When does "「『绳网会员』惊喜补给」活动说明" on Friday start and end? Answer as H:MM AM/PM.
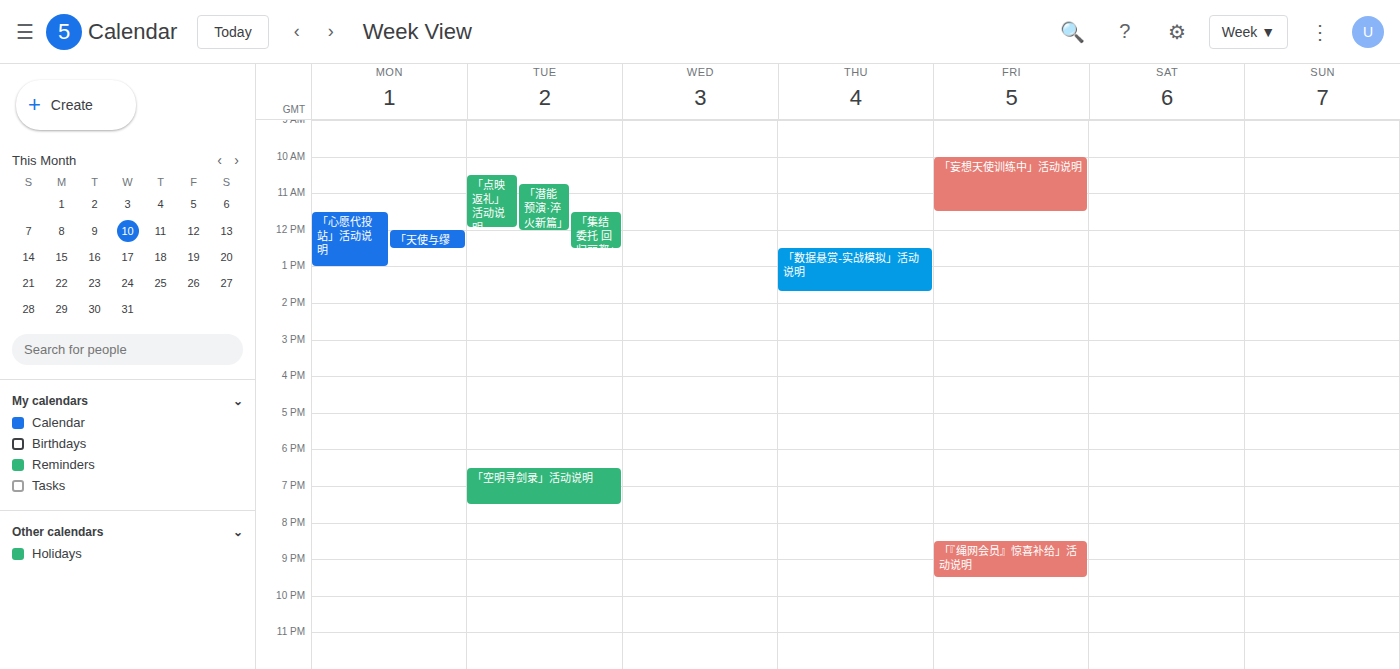
8:30 PM to 9:30 PM